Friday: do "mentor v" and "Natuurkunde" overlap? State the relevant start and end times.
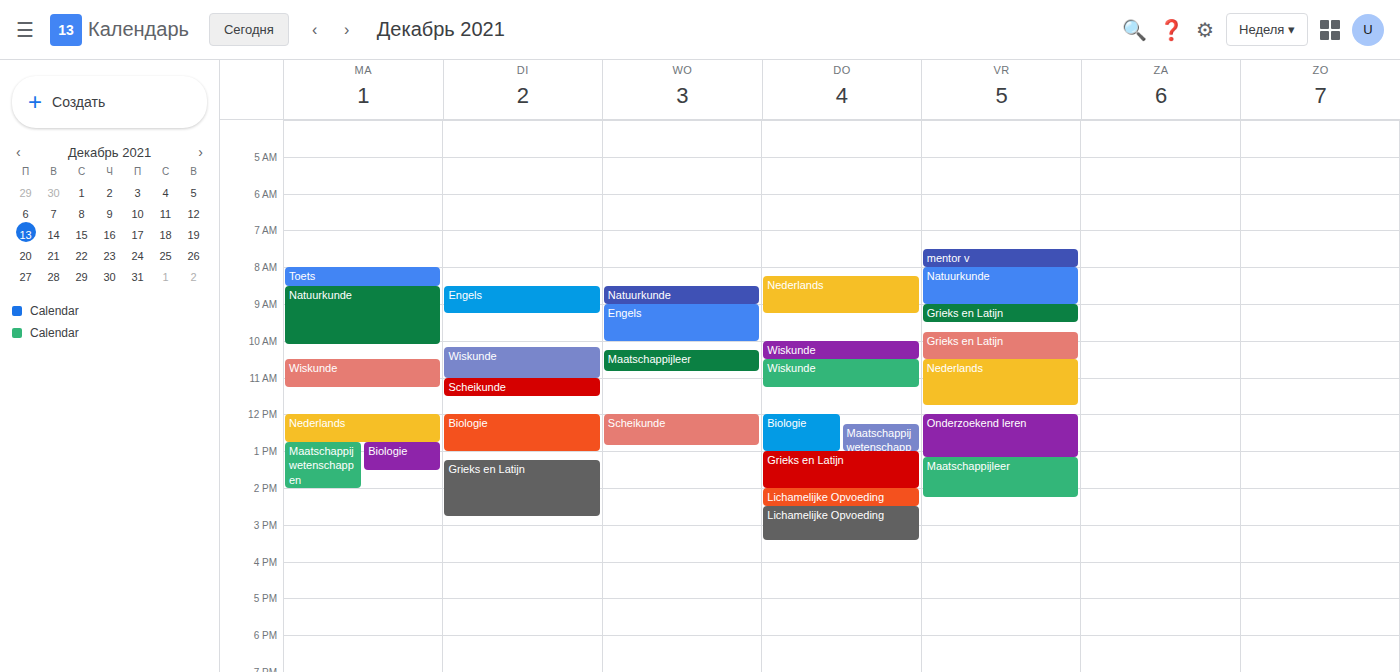
"mentor v" ends at 8:00 AM, exactly when "Natuurkunde" starts -- they touch but do not overlap.